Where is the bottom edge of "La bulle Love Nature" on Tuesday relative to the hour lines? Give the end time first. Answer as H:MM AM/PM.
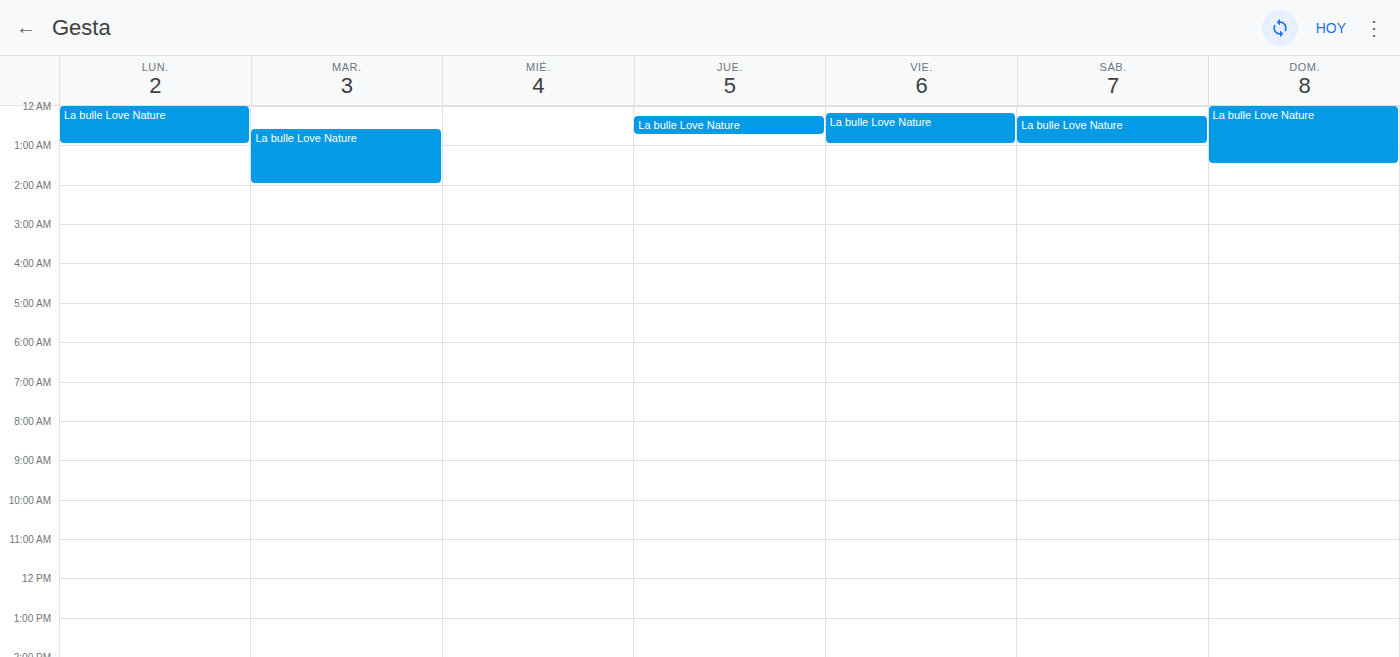
2:00 AM -- exactly on the 2 AM line.